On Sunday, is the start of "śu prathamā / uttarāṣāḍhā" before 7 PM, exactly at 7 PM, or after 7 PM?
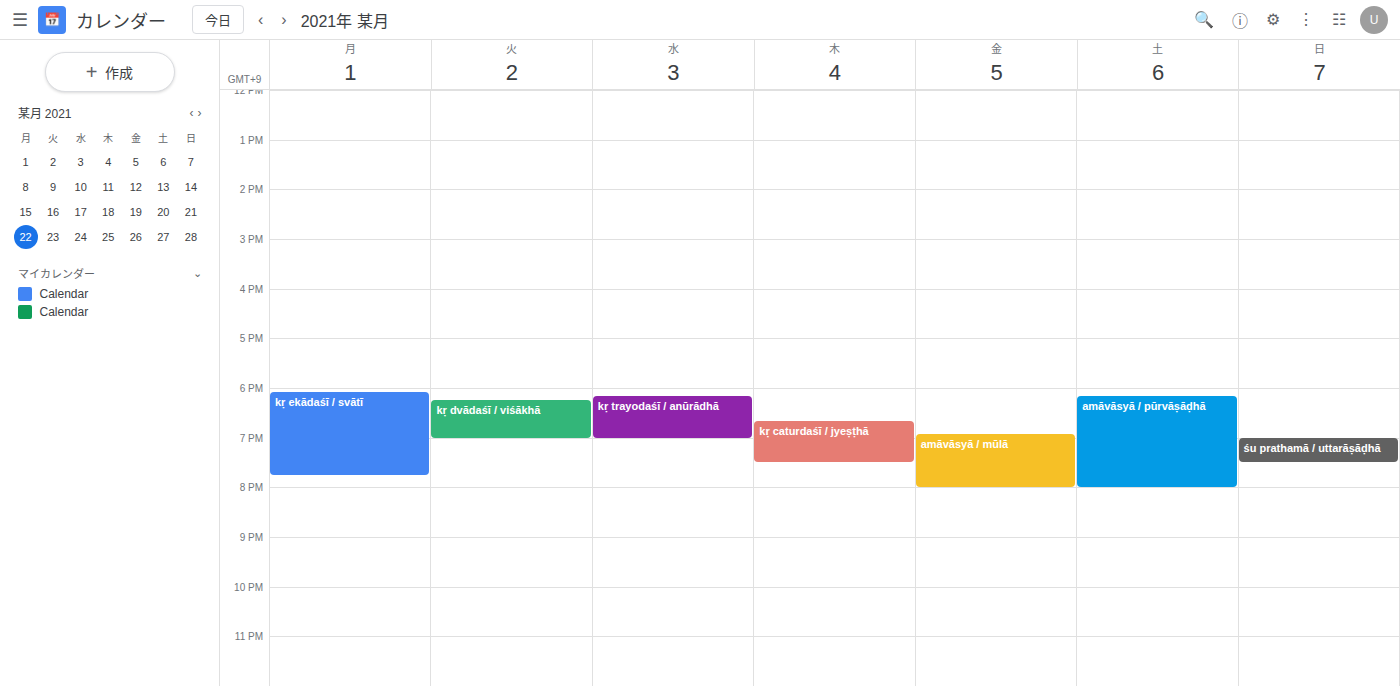
7:00 PM -- exactly at 7 PM, on the 7 PM line.